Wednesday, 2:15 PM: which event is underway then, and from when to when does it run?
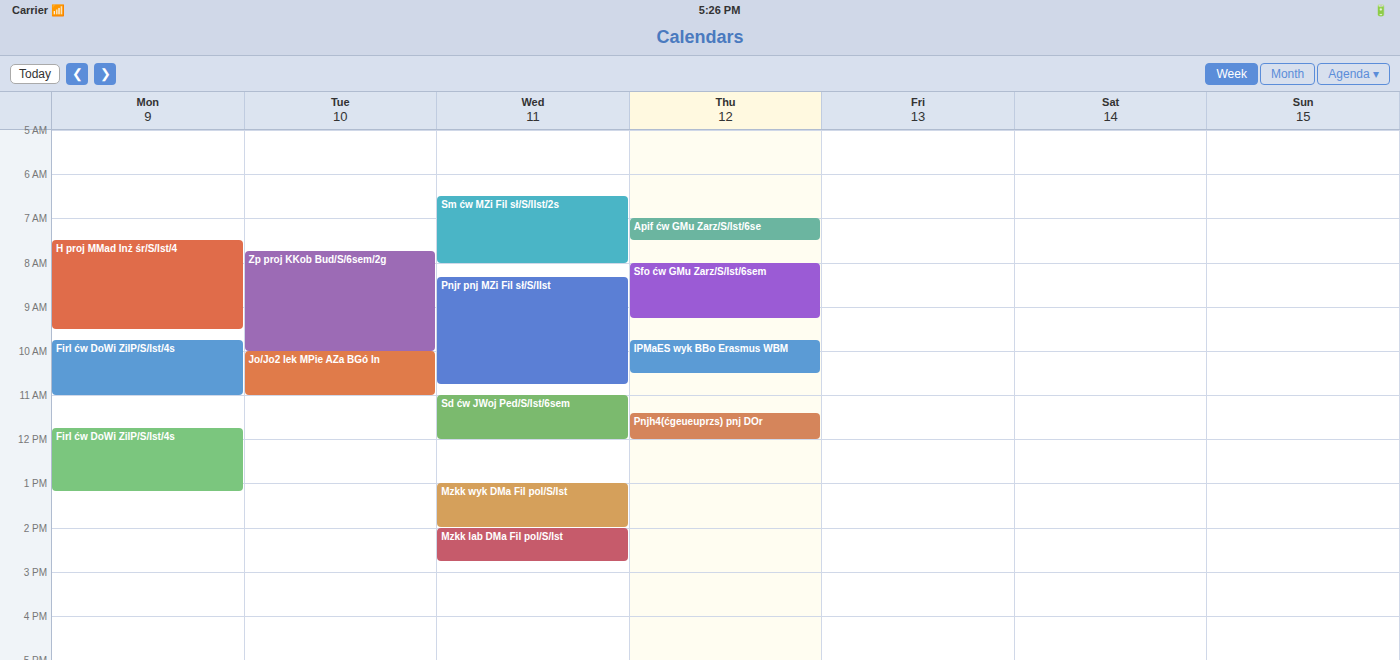
"Mzkk lab DMa Fil pol/S/Ist", 2:00 PM to 2:45 PM